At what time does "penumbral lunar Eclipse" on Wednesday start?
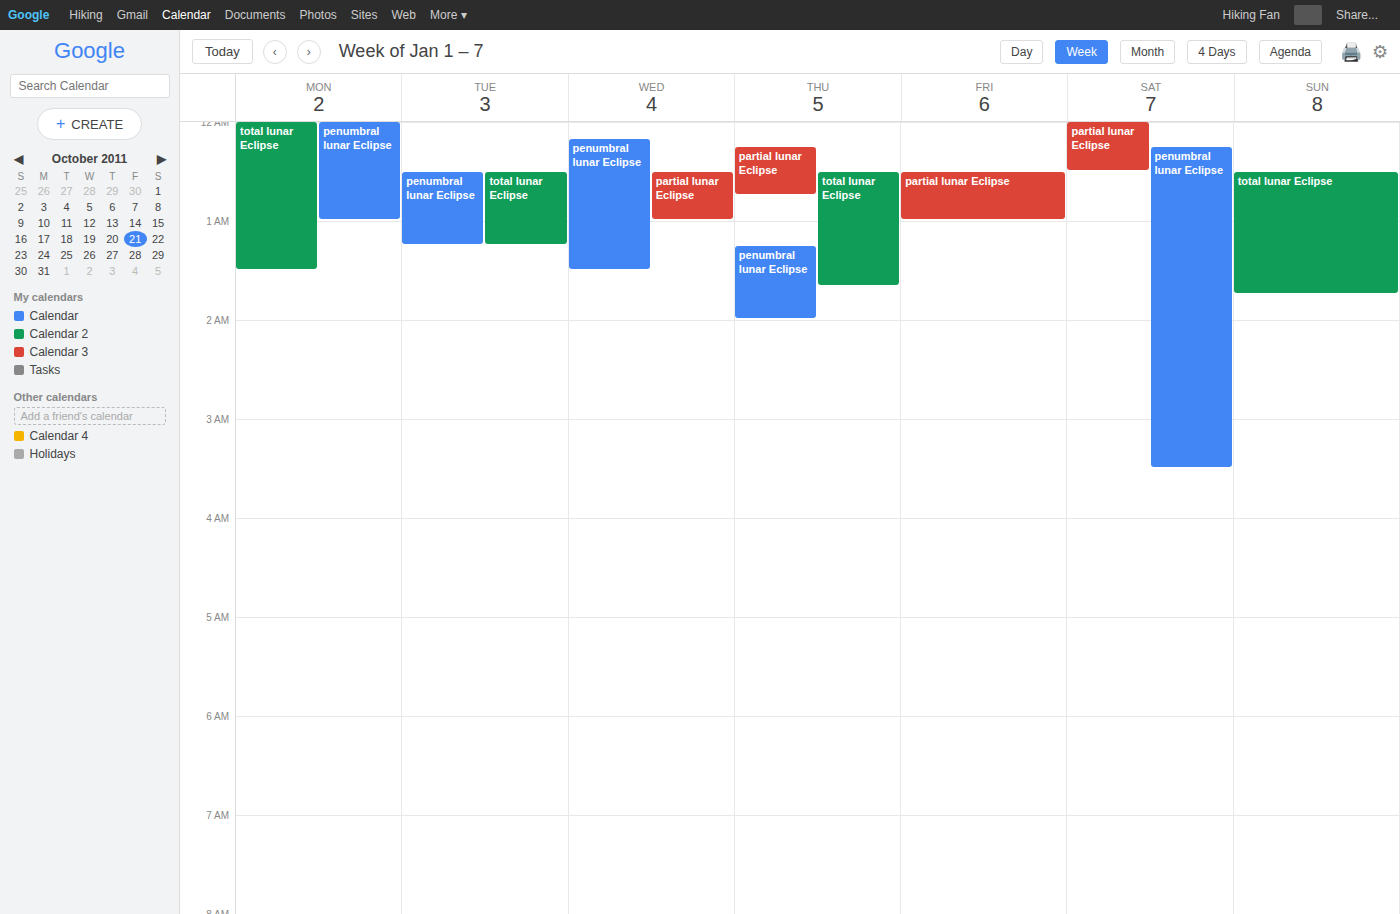
12:10 AM